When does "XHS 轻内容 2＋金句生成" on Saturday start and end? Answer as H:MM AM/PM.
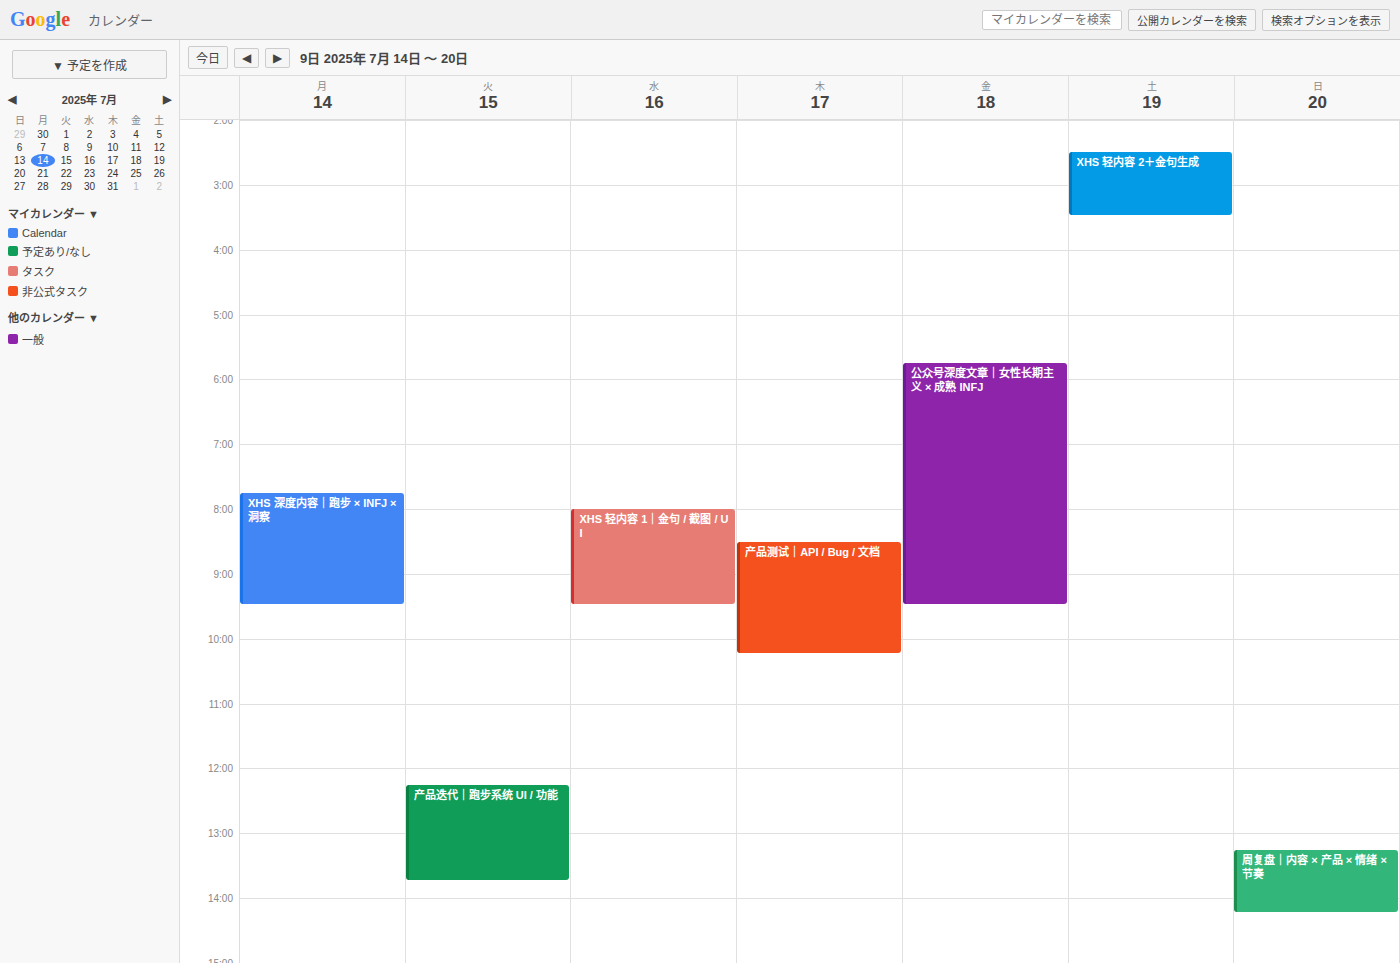
2:30 AM to 3:30 AM